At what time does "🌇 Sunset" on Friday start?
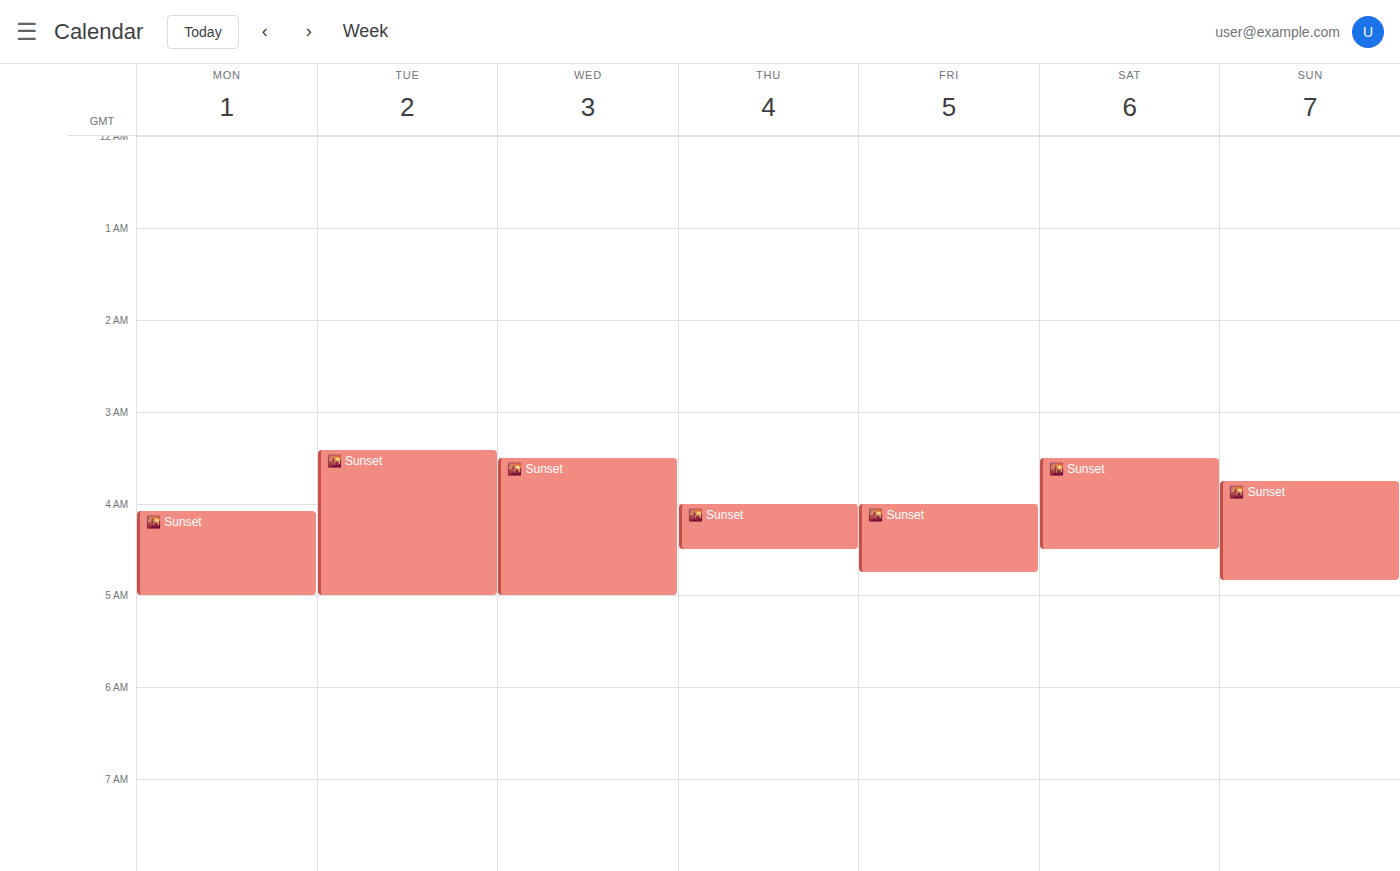
4:00 AM